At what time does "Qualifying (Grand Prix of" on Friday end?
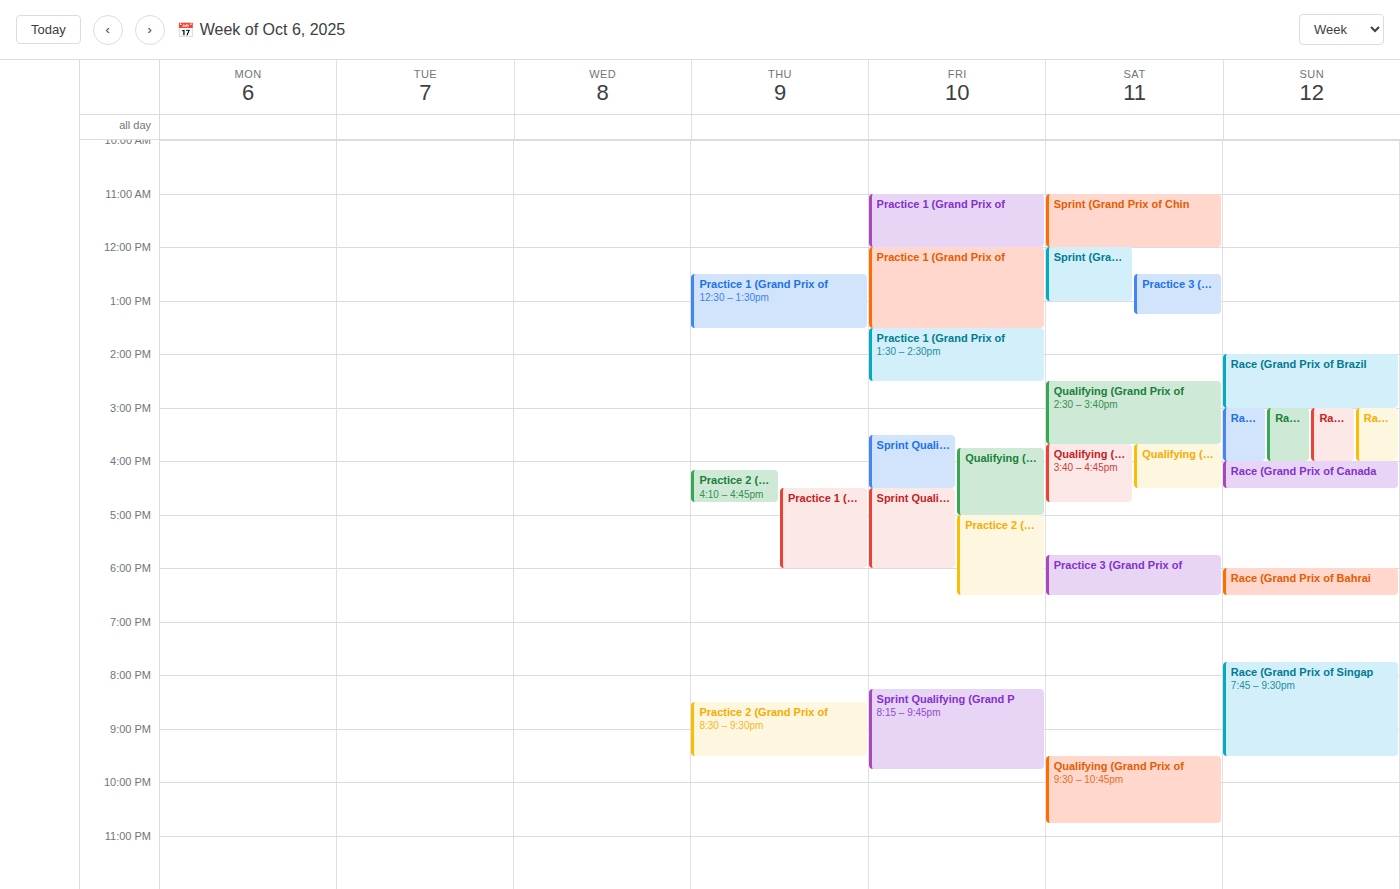
5:00 PM